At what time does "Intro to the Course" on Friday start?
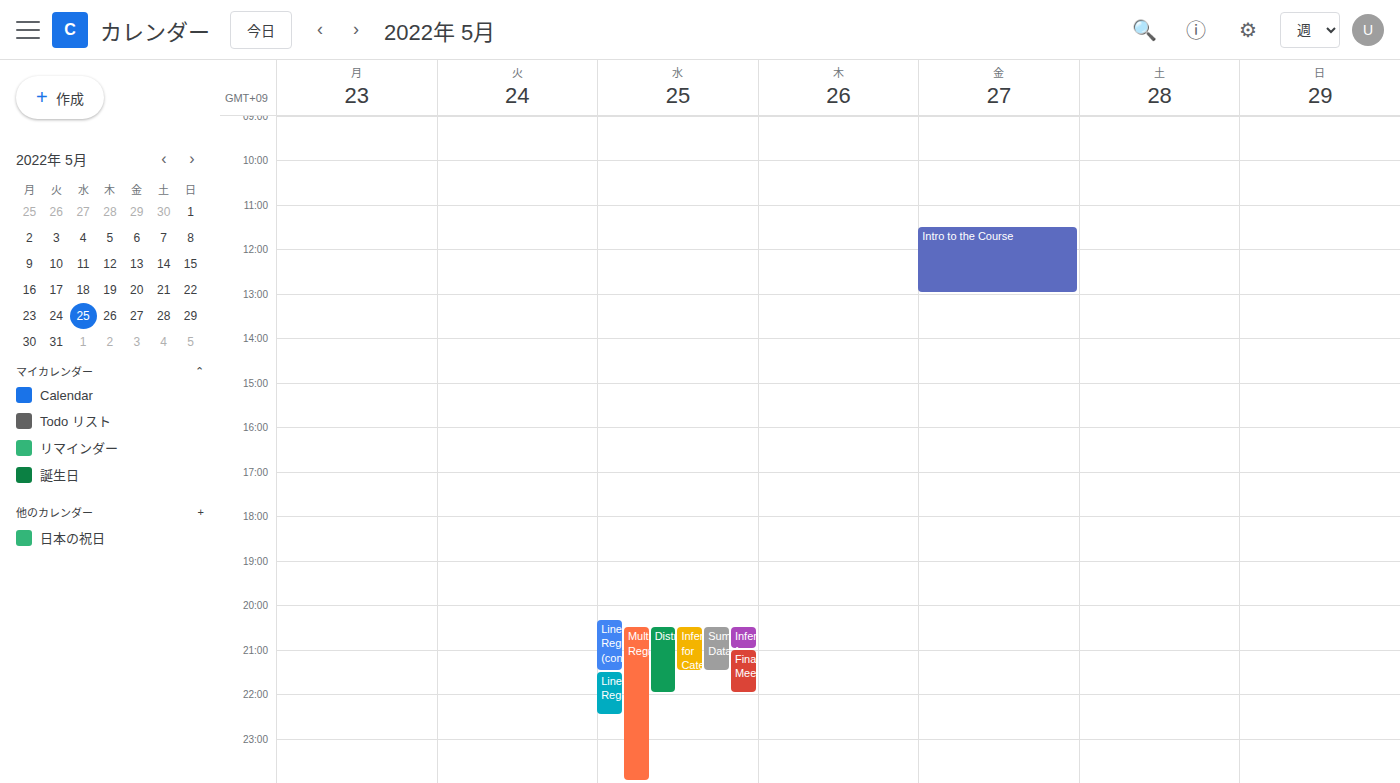
11:30 AM